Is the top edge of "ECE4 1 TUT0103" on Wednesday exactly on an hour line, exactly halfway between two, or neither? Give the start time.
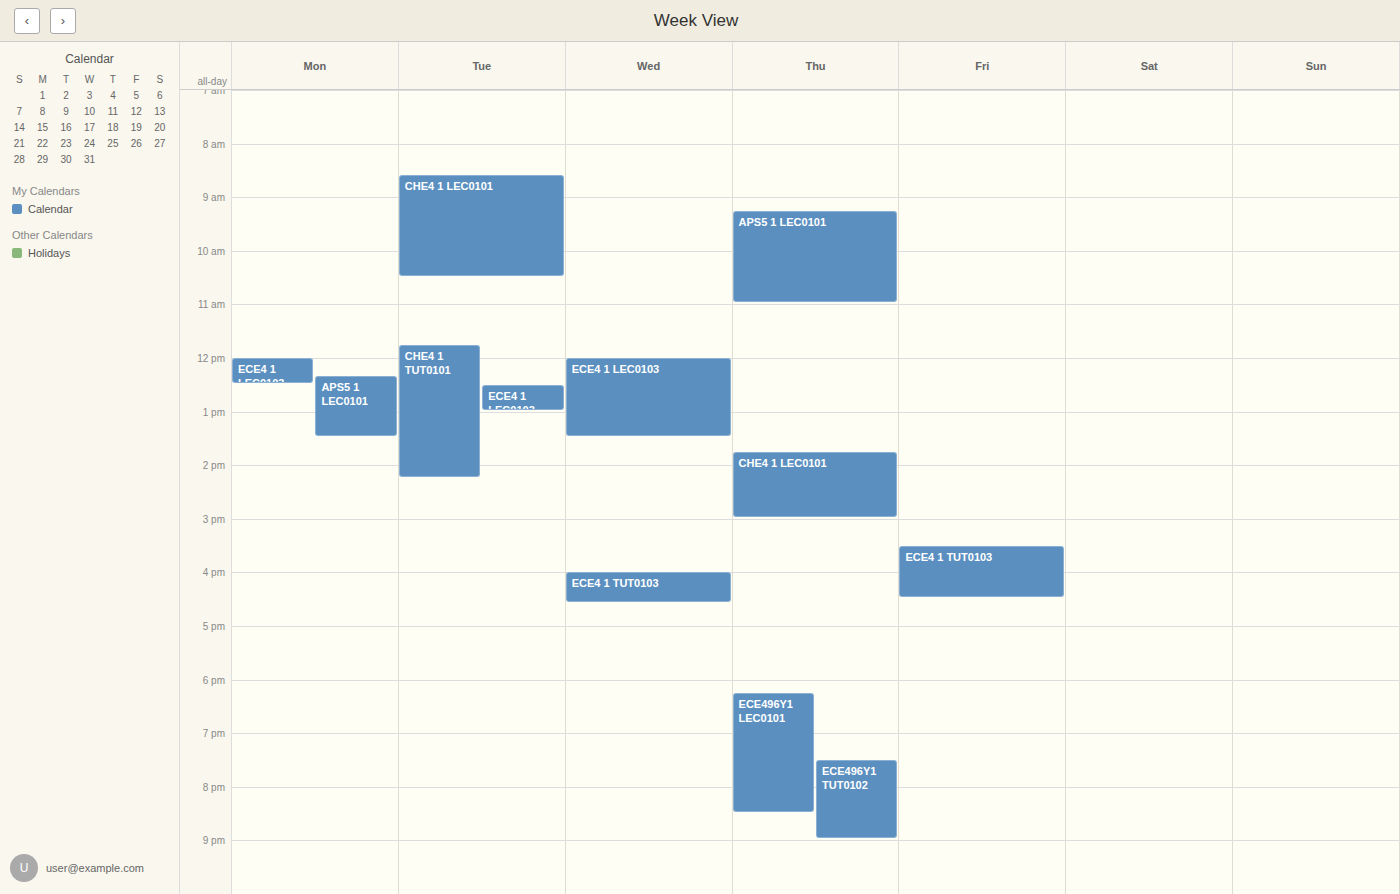
4:00 PM -- exactly on the 4 PM line.